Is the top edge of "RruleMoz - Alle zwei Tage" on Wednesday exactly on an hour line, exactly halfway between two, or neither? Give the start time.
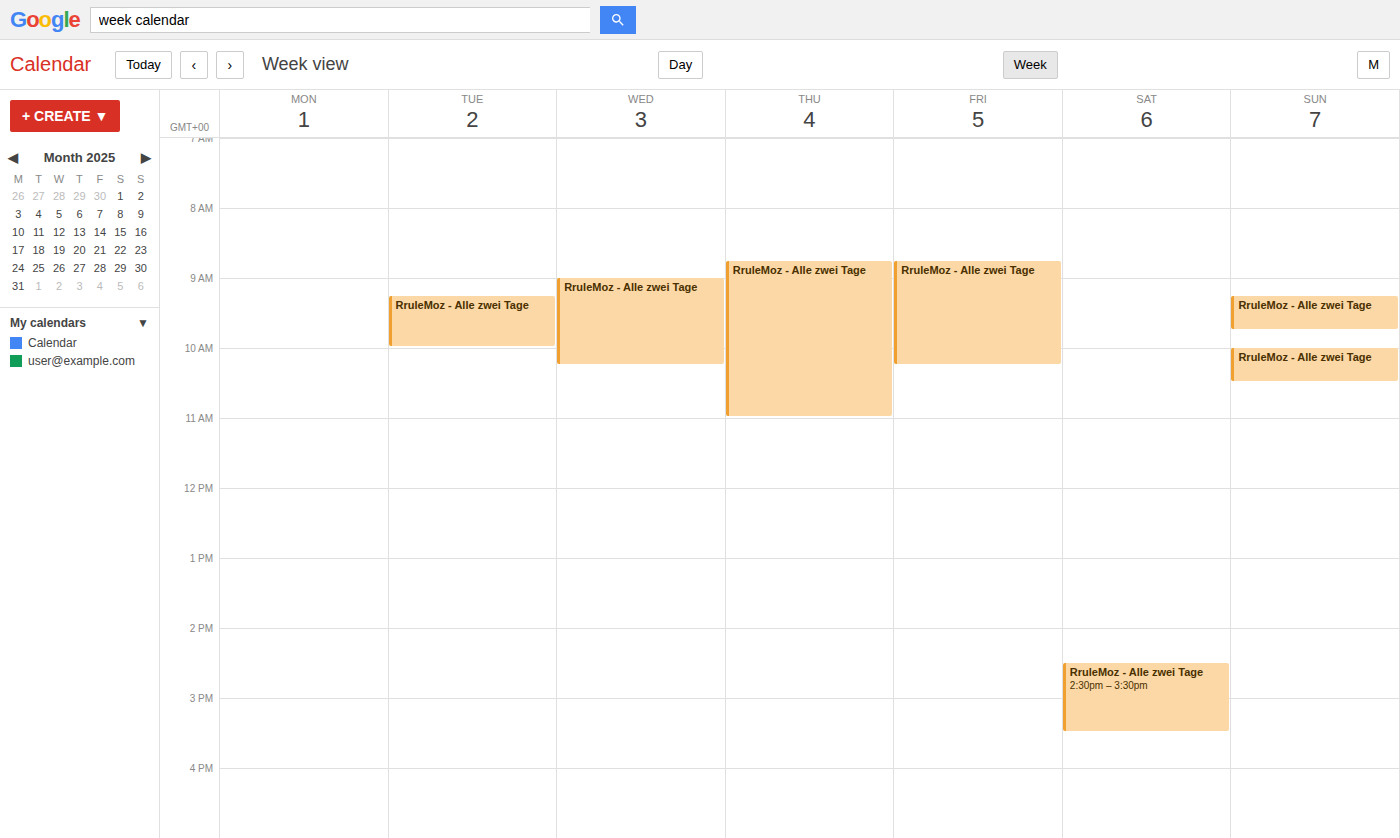
9:00 AM -- exactly on the 9 AM line.